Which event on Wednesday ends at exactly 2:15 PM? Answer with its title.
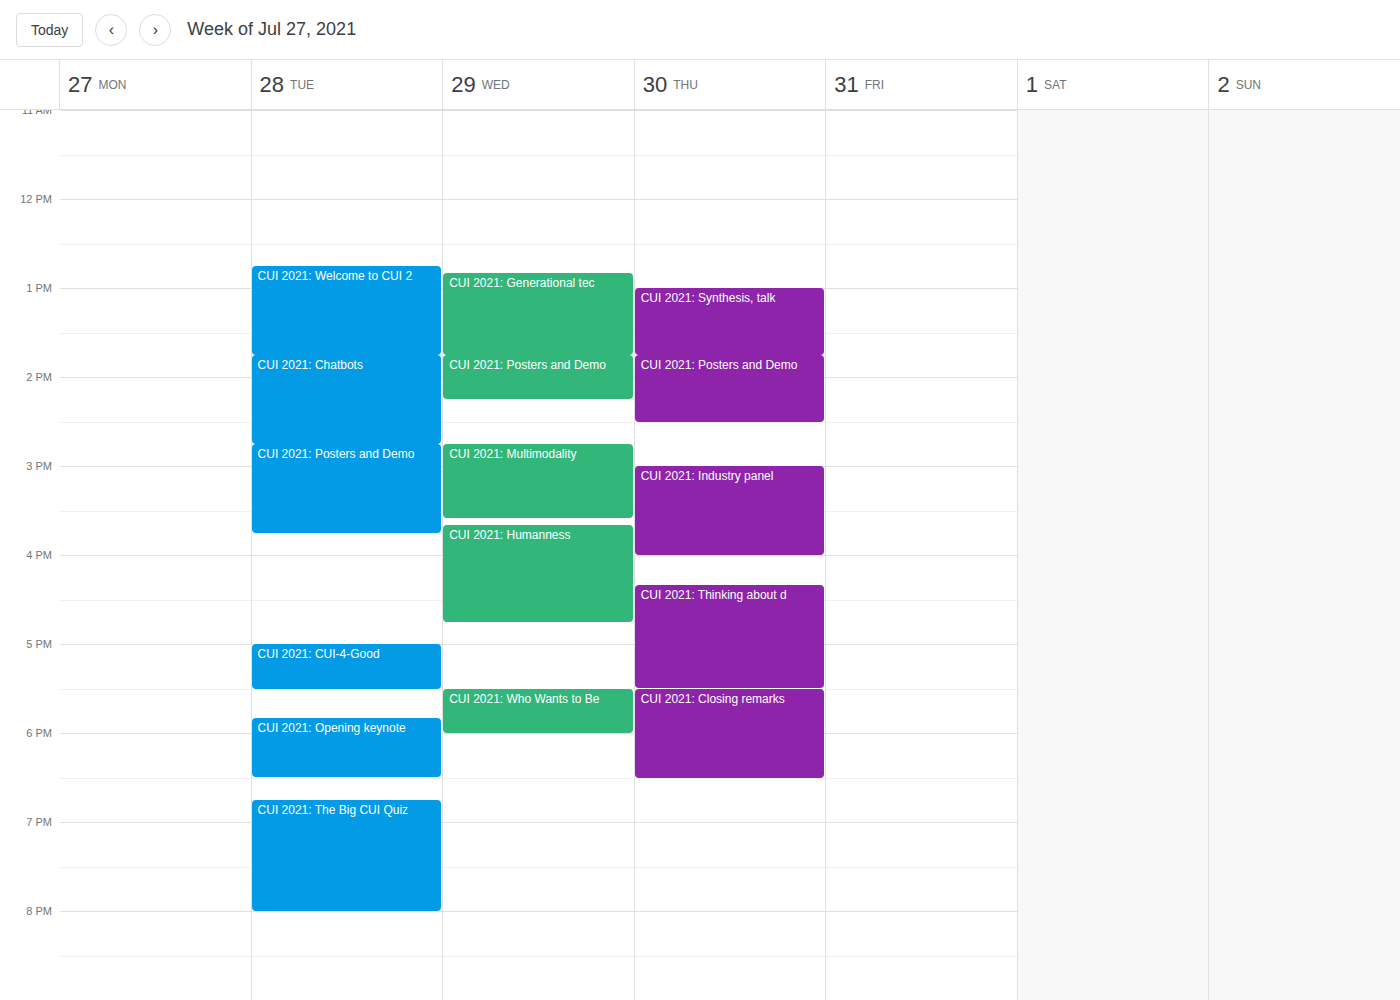
"CUI 2021: Posters and Demo"